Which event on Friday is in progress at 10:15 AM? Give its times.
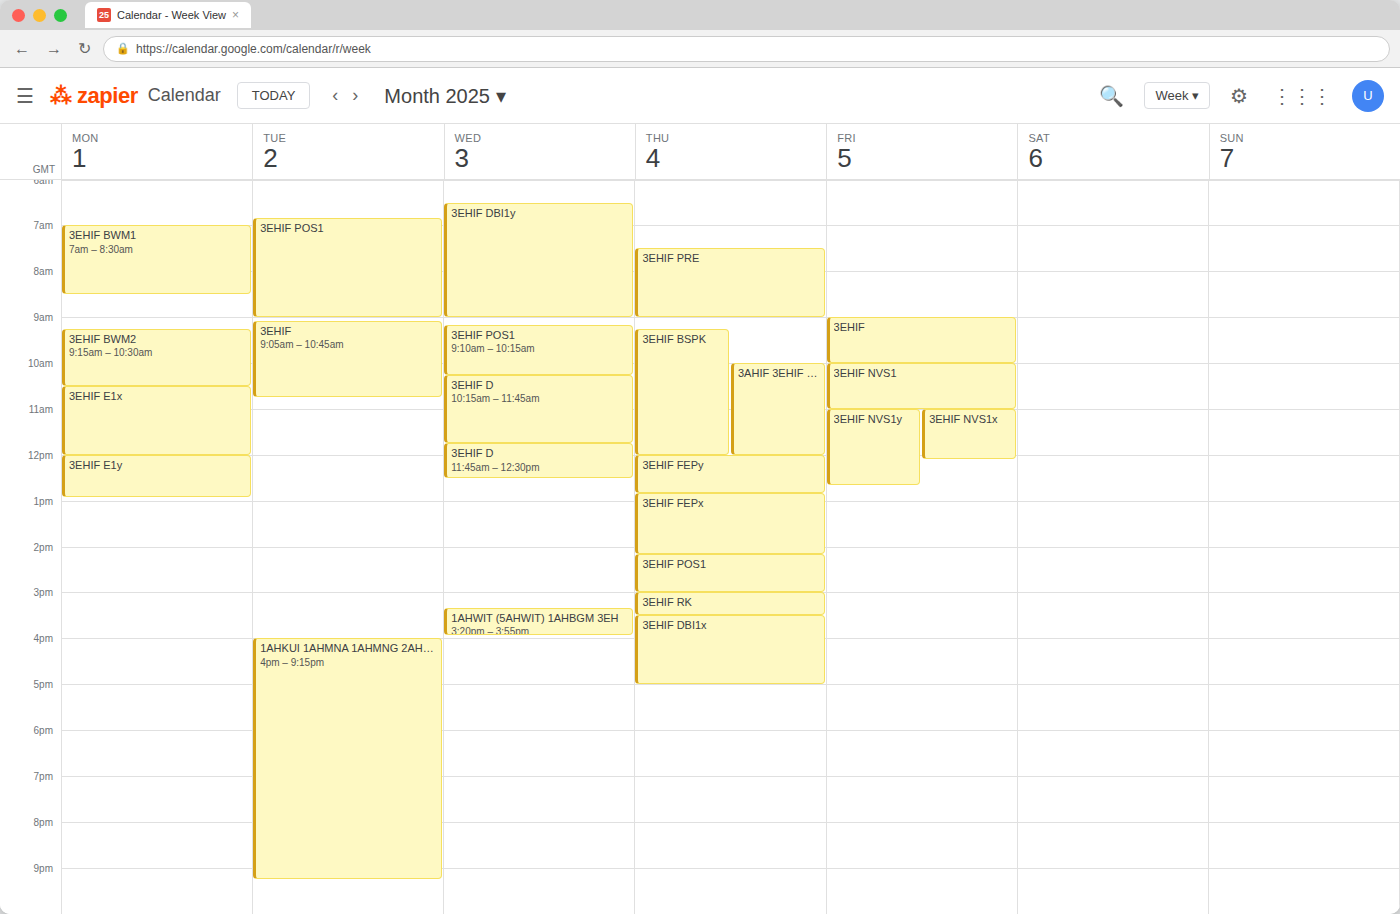
"3EHIF NVS1", 10:00 AM to 11:00 AM